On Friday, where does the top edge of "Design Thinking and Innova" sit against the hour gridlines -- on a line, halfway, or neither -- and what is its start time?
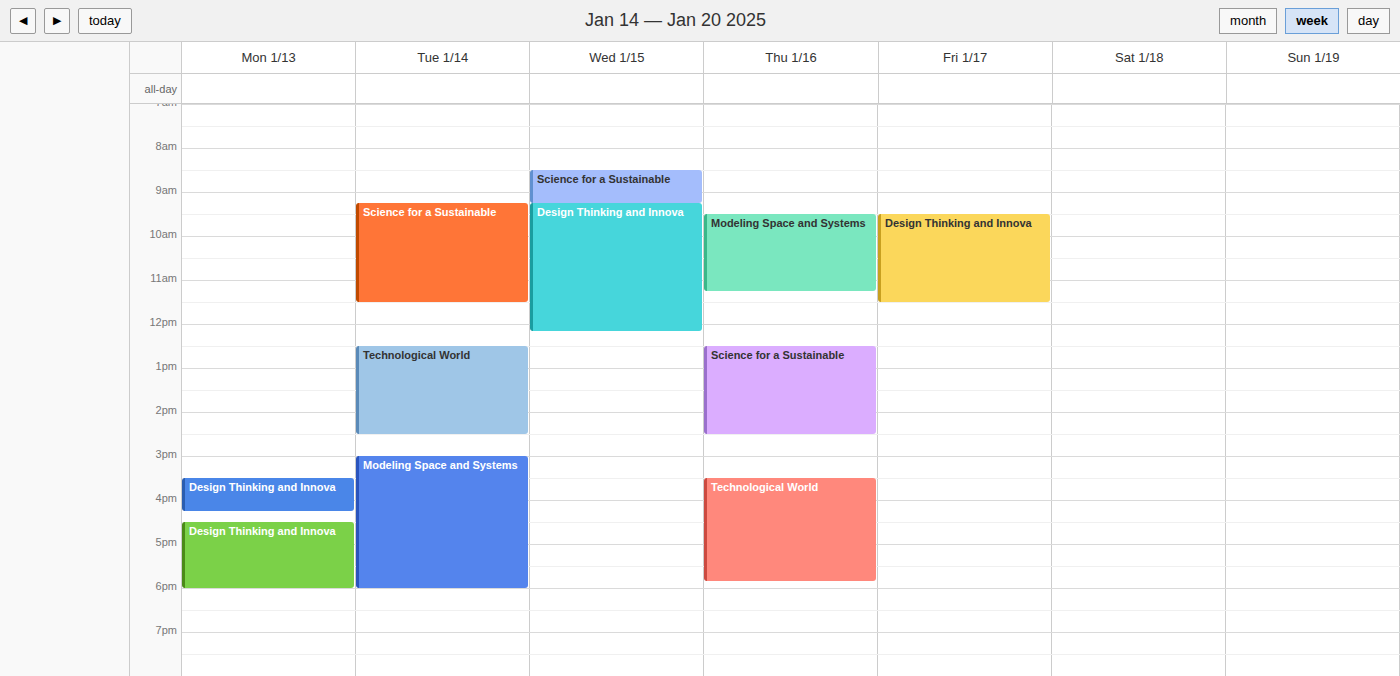
9:30 AM -- halfway between the 9 AM and 10 AM lines.